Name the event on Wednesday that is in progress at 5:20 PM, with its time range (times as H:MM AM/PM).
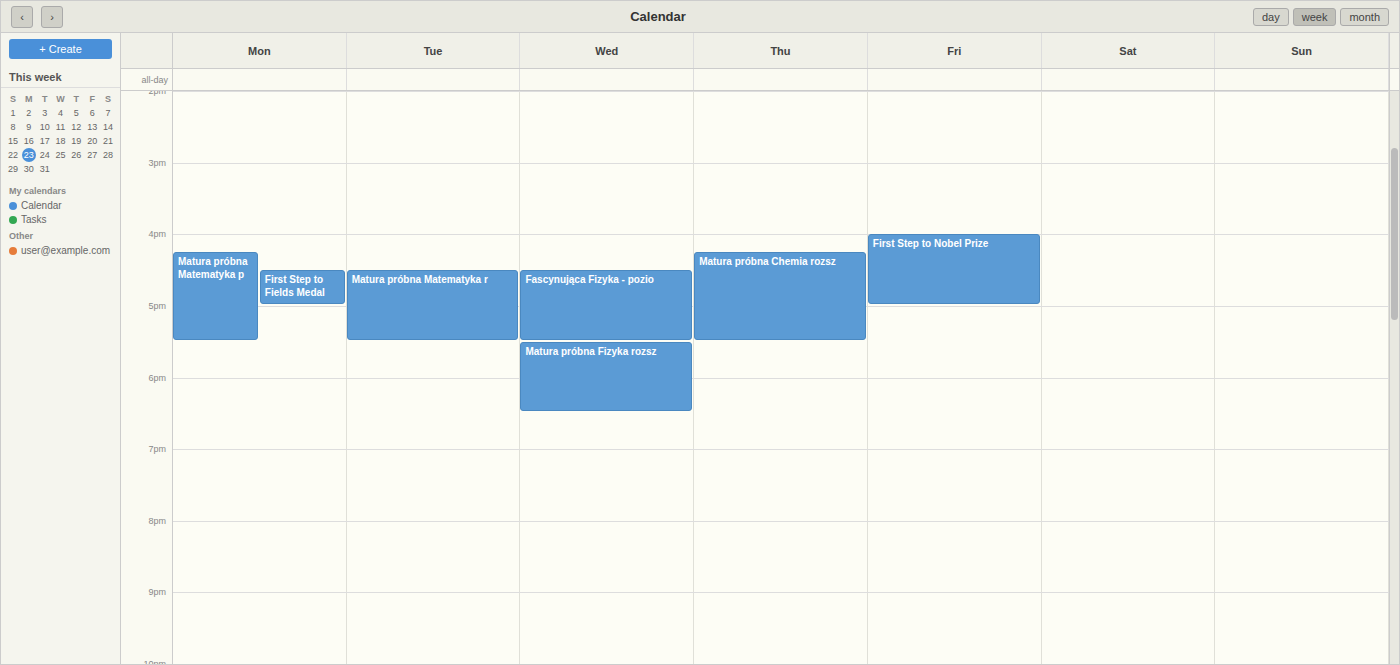
"Fascynująca Fizyka - pozio", 4:30 PM to 5:30 PM